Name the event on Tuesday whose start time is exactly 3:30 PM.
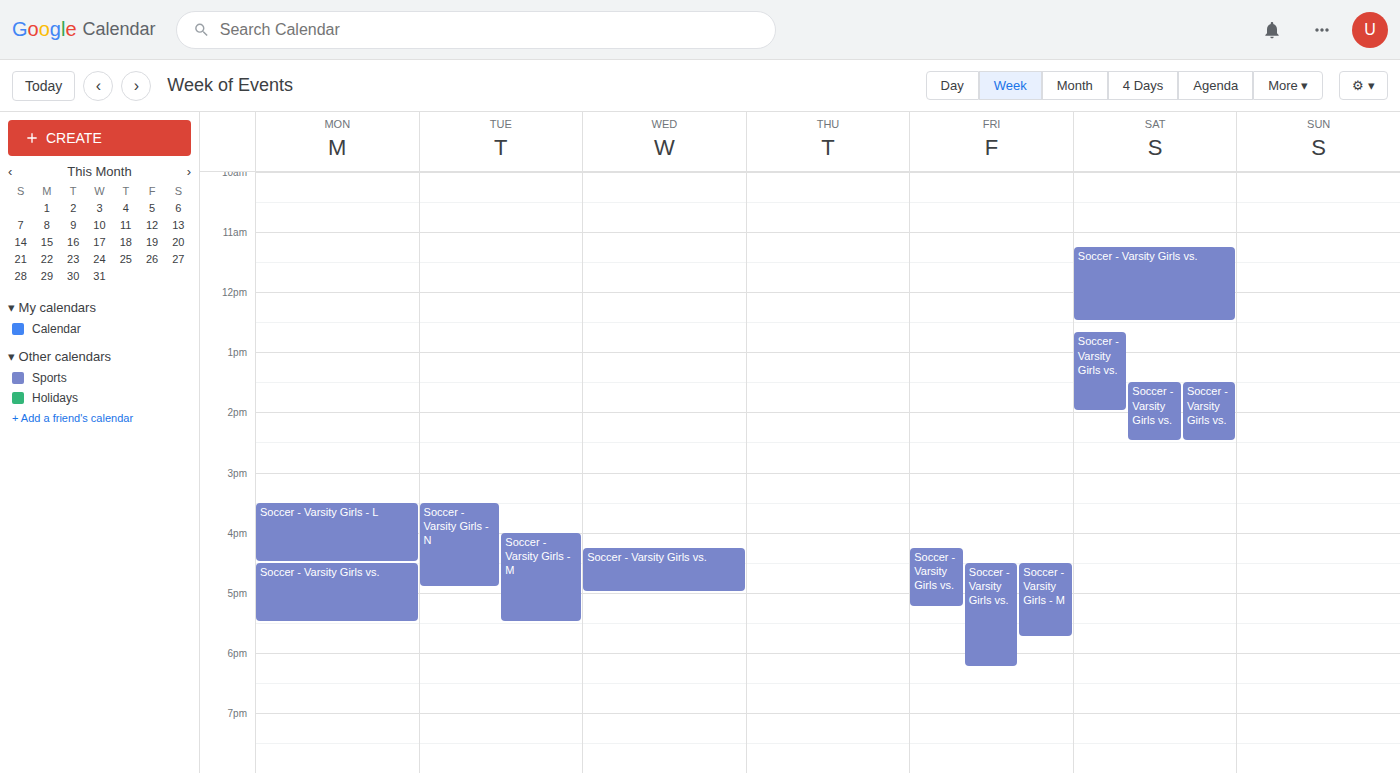
"Soccer - Varsity Girls - N"